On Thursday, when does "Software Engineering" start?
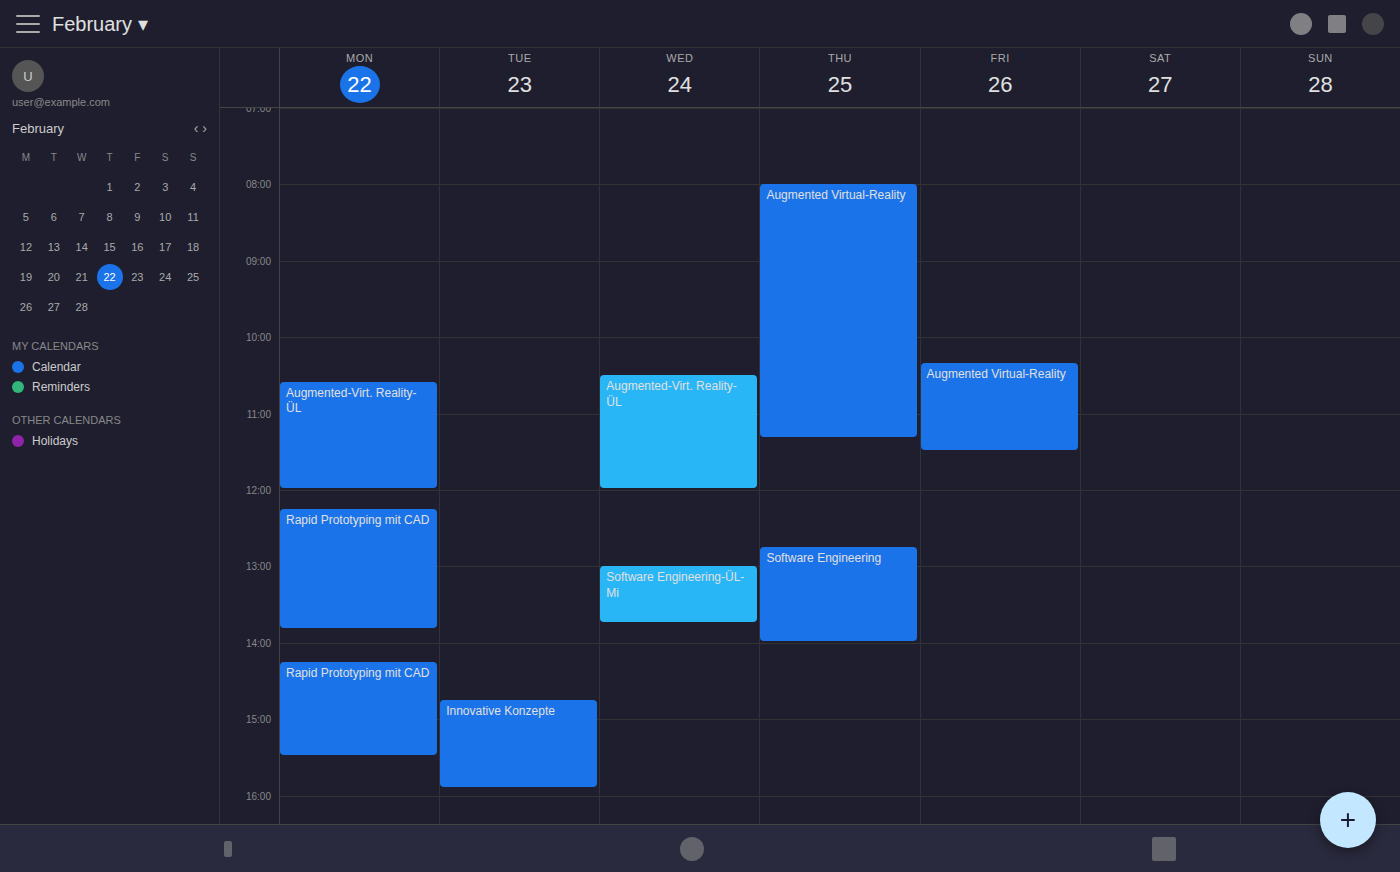
12:45 PM